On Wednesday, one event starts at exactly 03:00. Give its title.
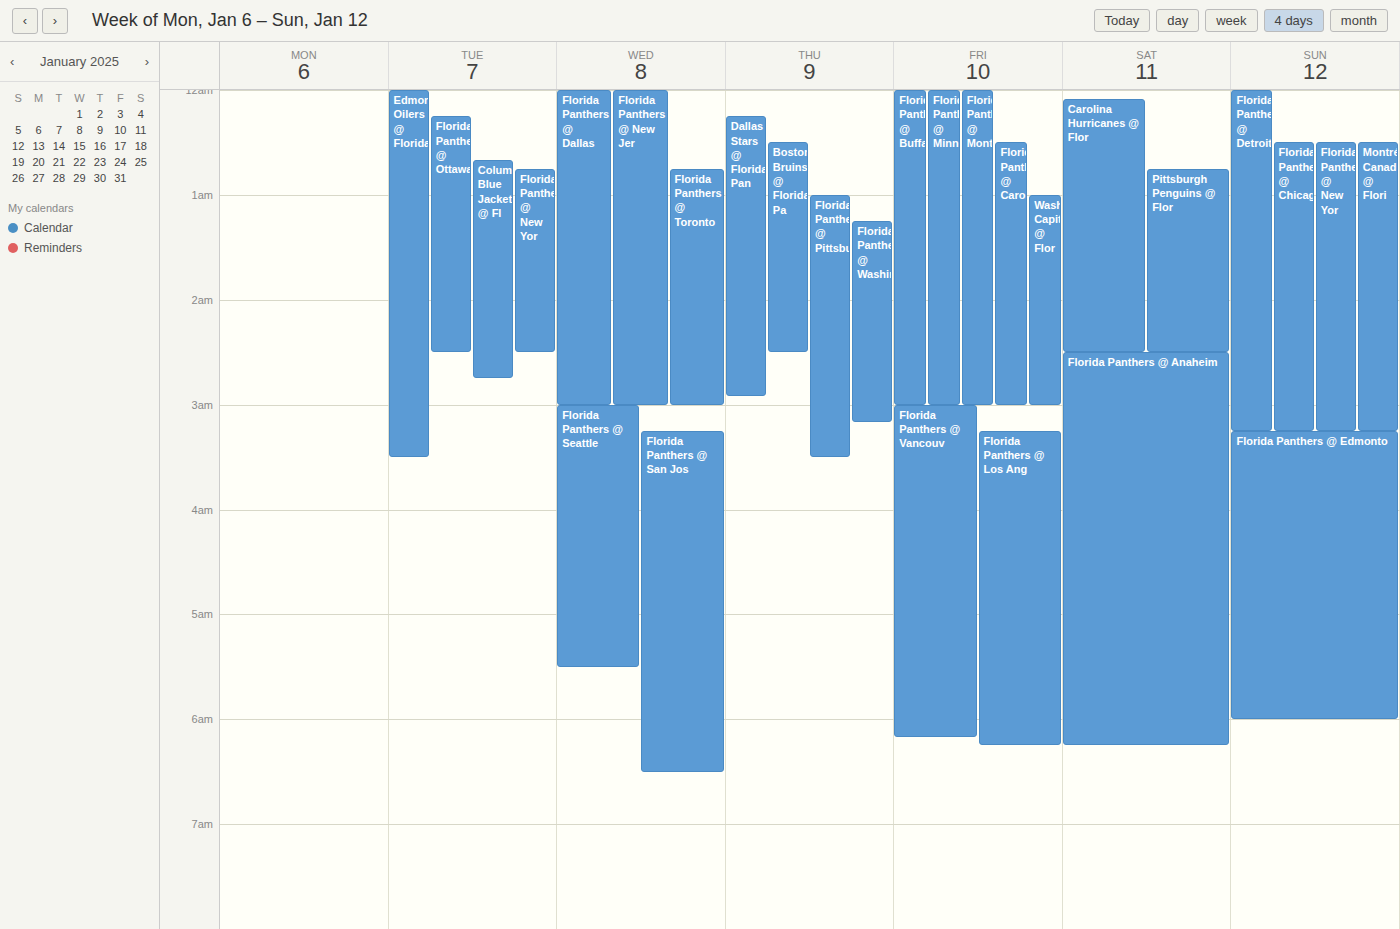
"Florida Panthers @ Seattle"